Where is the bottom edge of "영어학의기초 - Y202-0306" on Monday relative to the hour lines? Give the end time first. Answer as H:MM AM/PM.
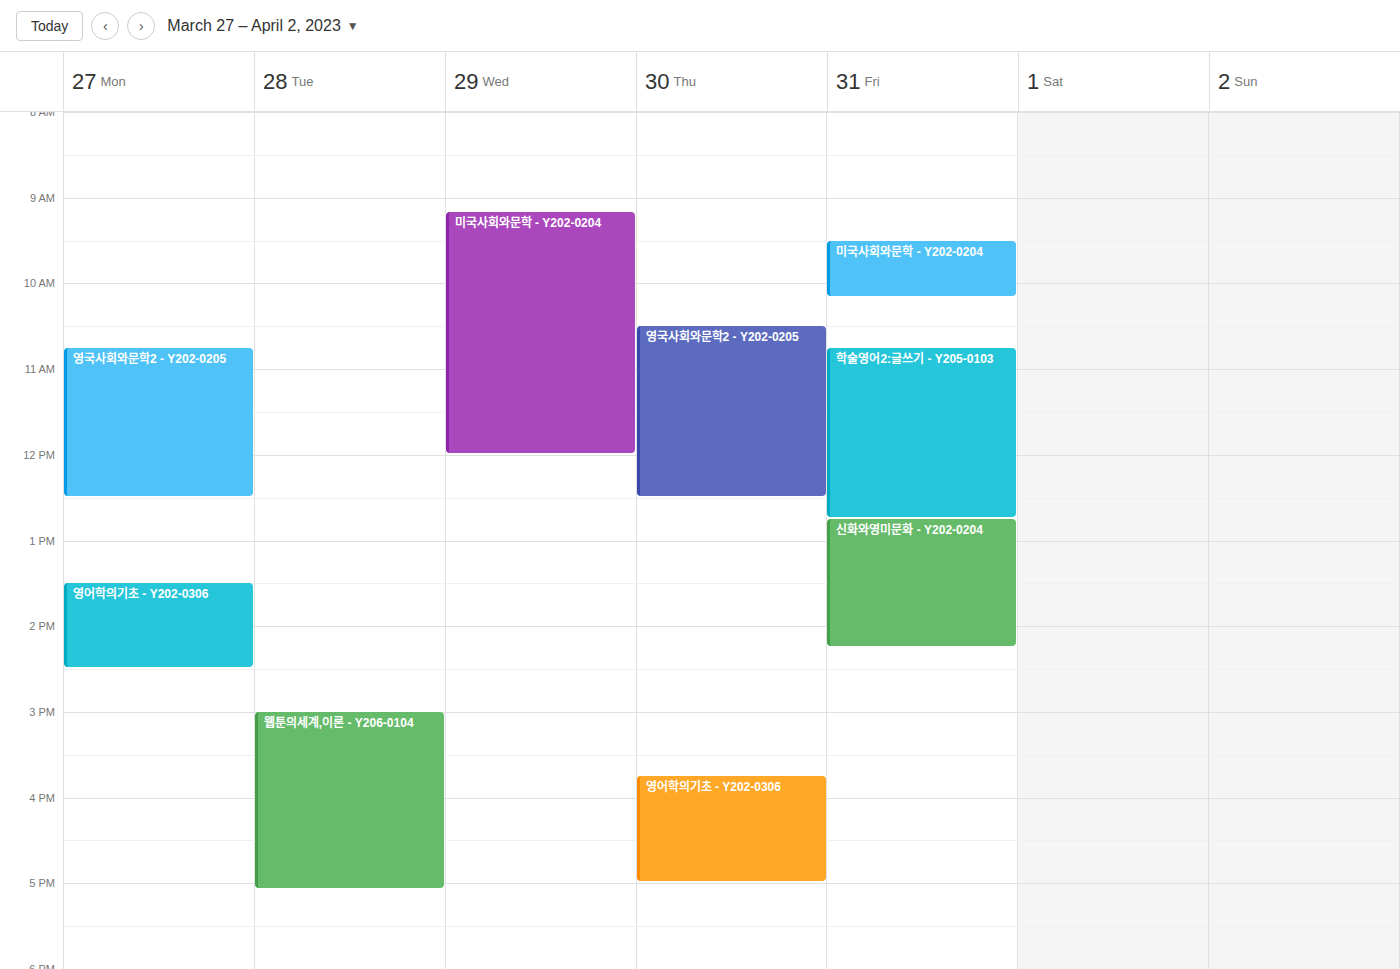
2:30 PM -- halfway between the 2 PM and 3 PM lines.